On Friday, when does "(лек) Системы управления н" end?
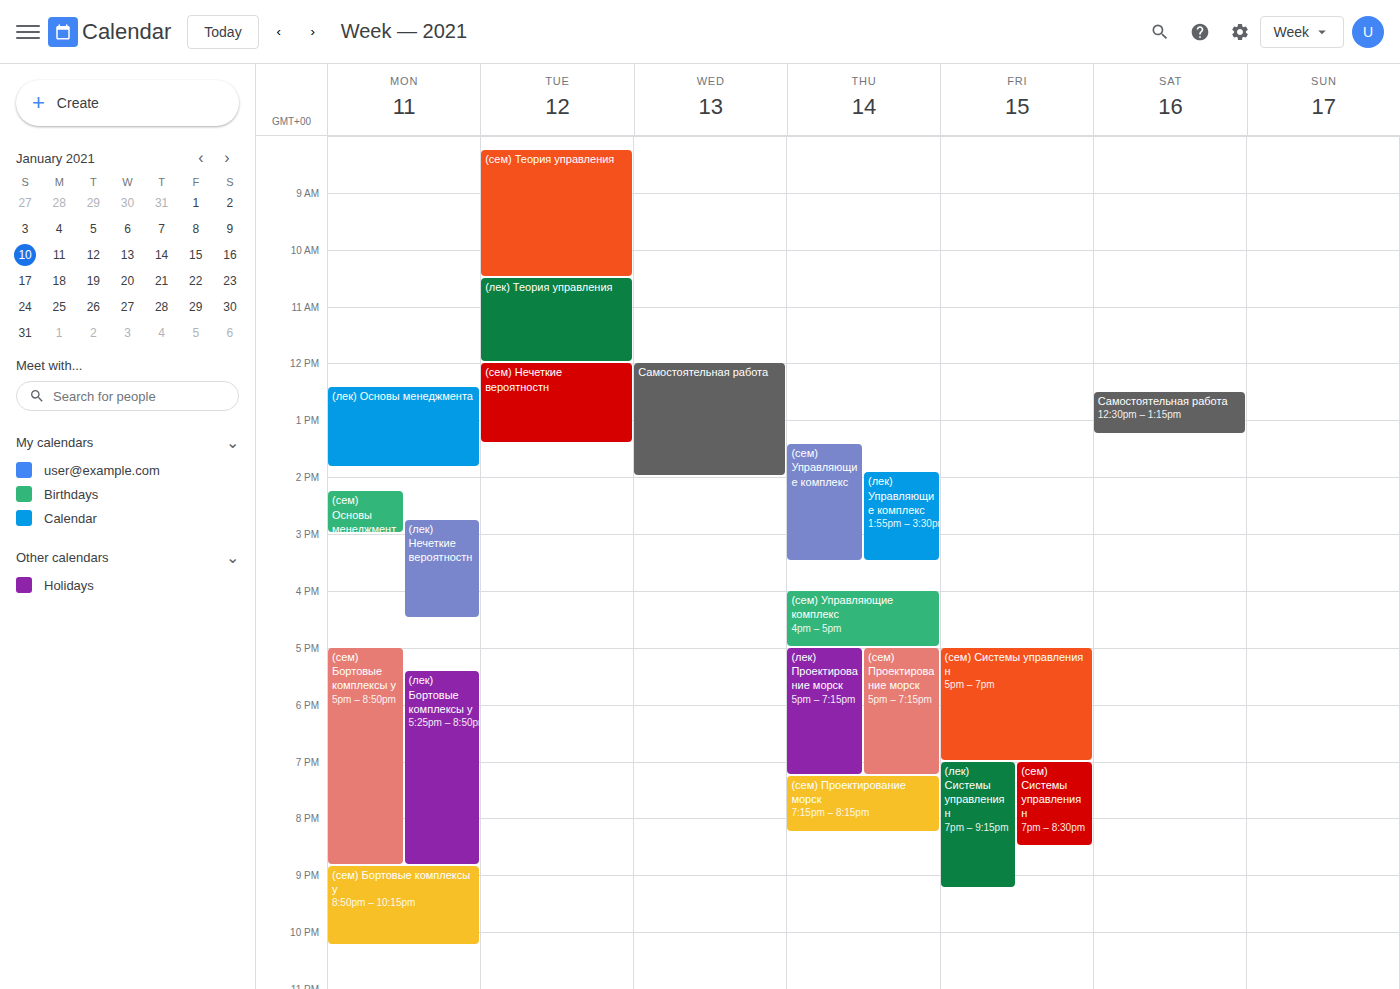
9:15 PM